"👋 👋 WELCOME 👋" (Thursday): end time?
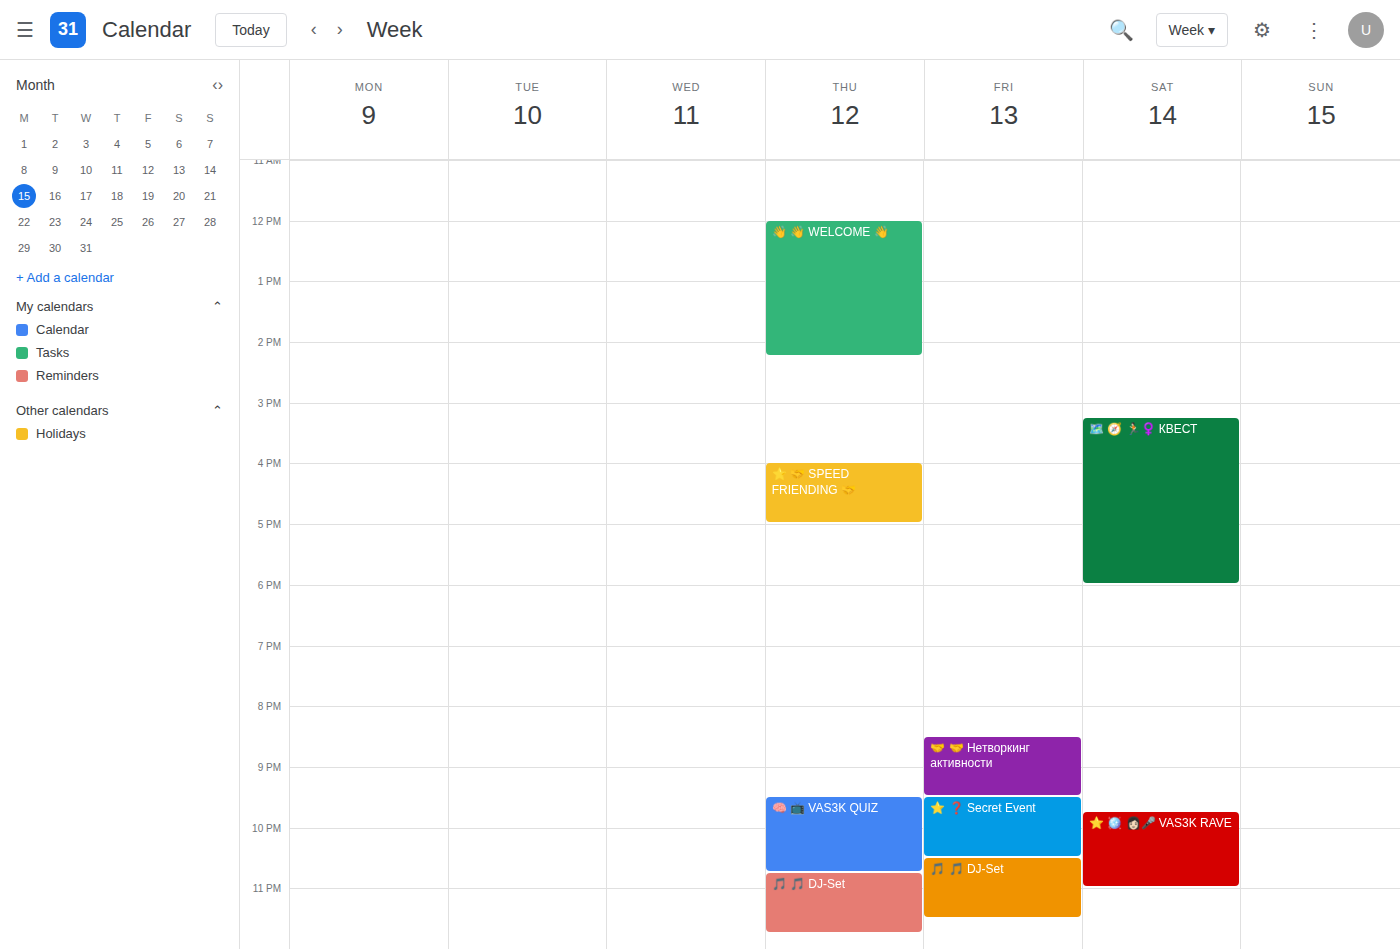
2:15 PM